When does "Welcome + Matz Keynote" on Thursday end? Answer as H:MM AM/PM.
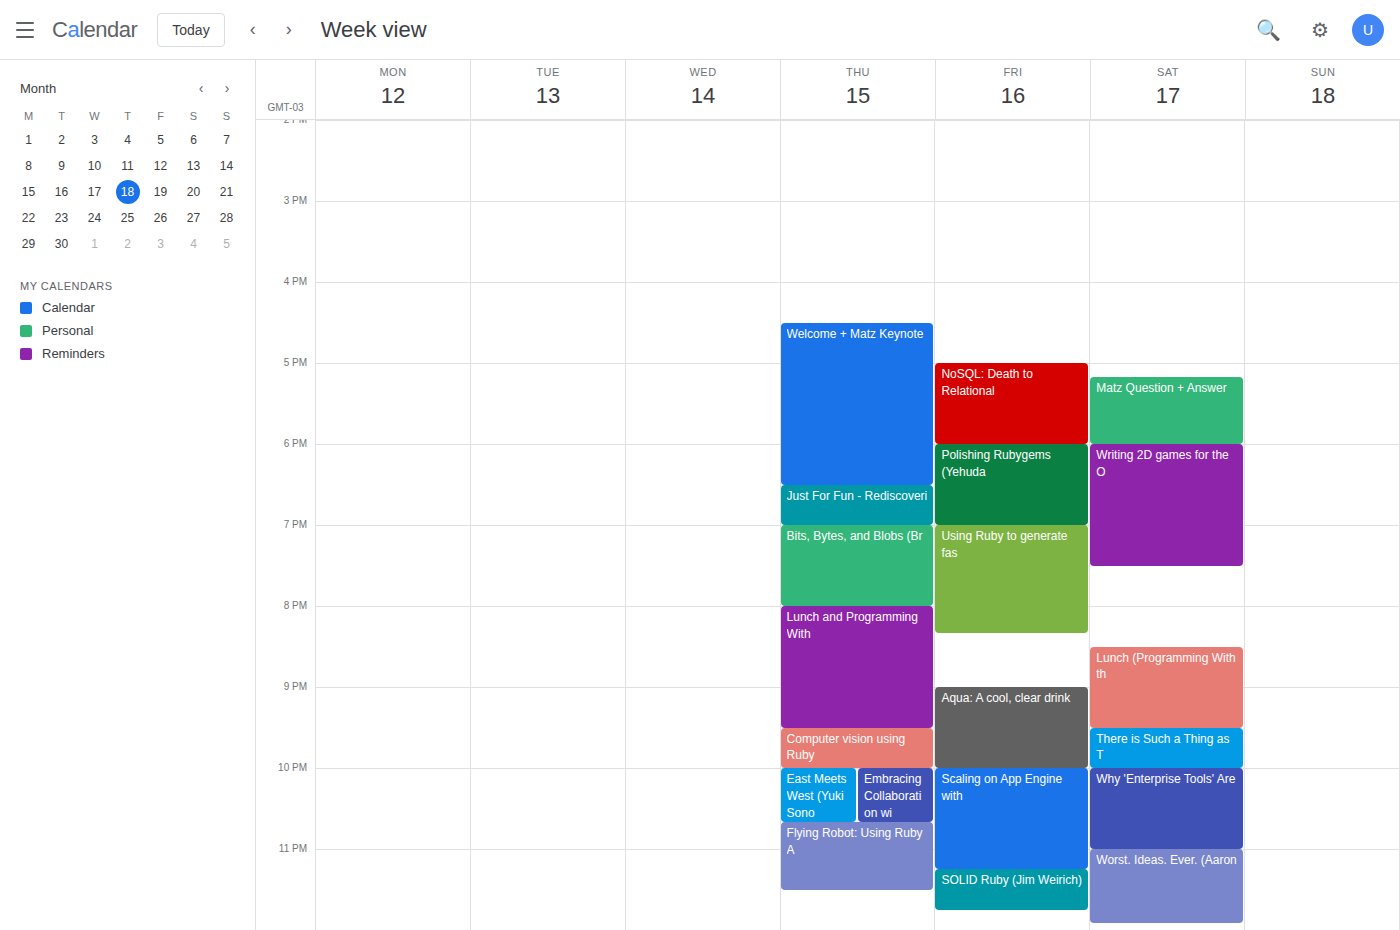
6:30 PM